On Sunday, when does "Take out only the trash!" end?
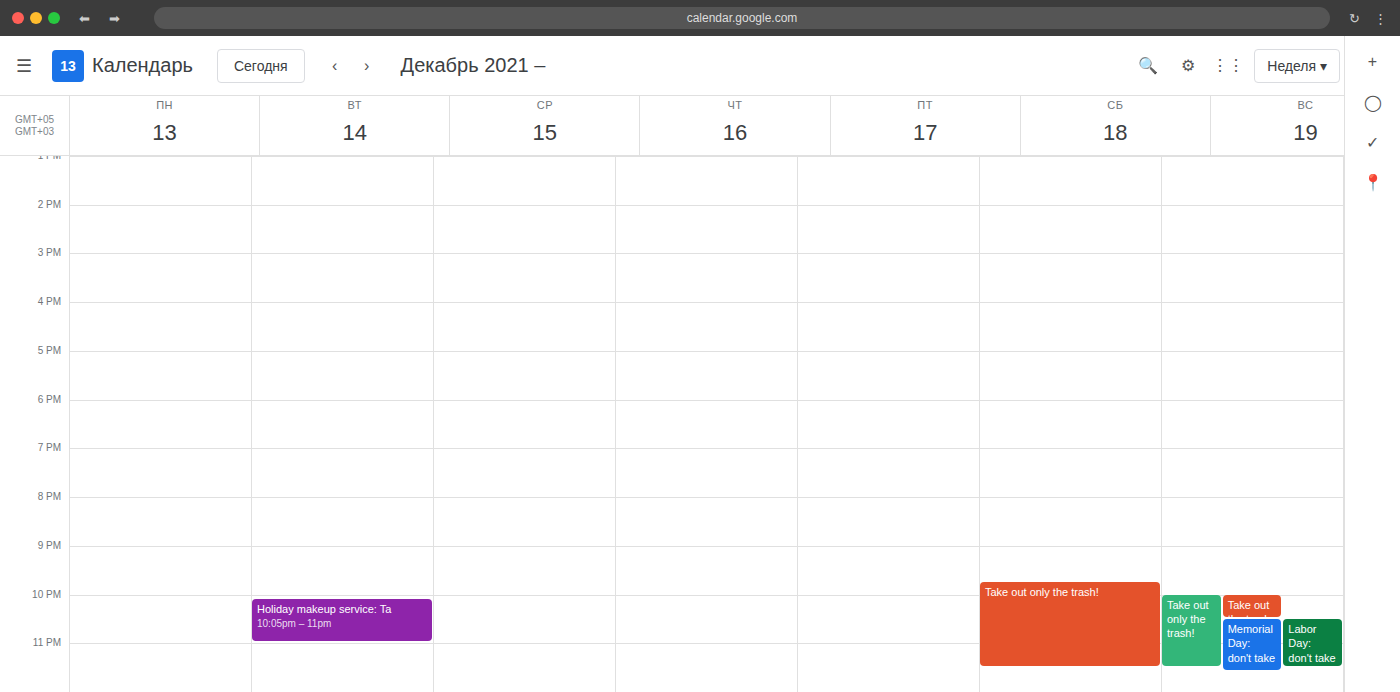
11:30 PM